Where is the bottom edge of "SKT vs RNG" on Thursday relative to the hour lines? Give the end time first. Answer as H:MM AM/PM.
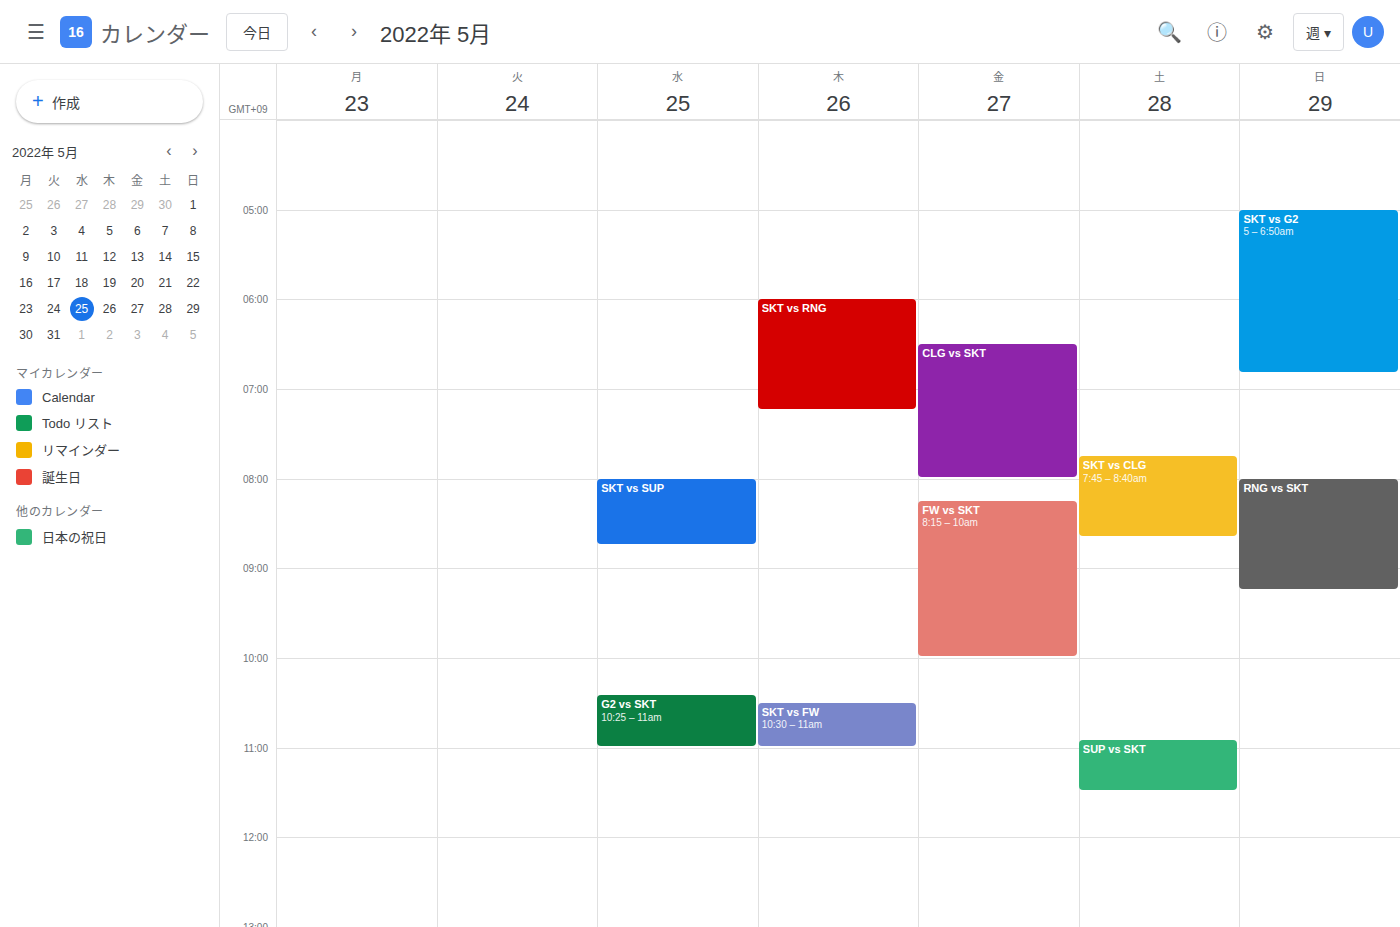
7:15 AM -- neither: a quarter of the way from the 7 AM line to the 8 AM line.